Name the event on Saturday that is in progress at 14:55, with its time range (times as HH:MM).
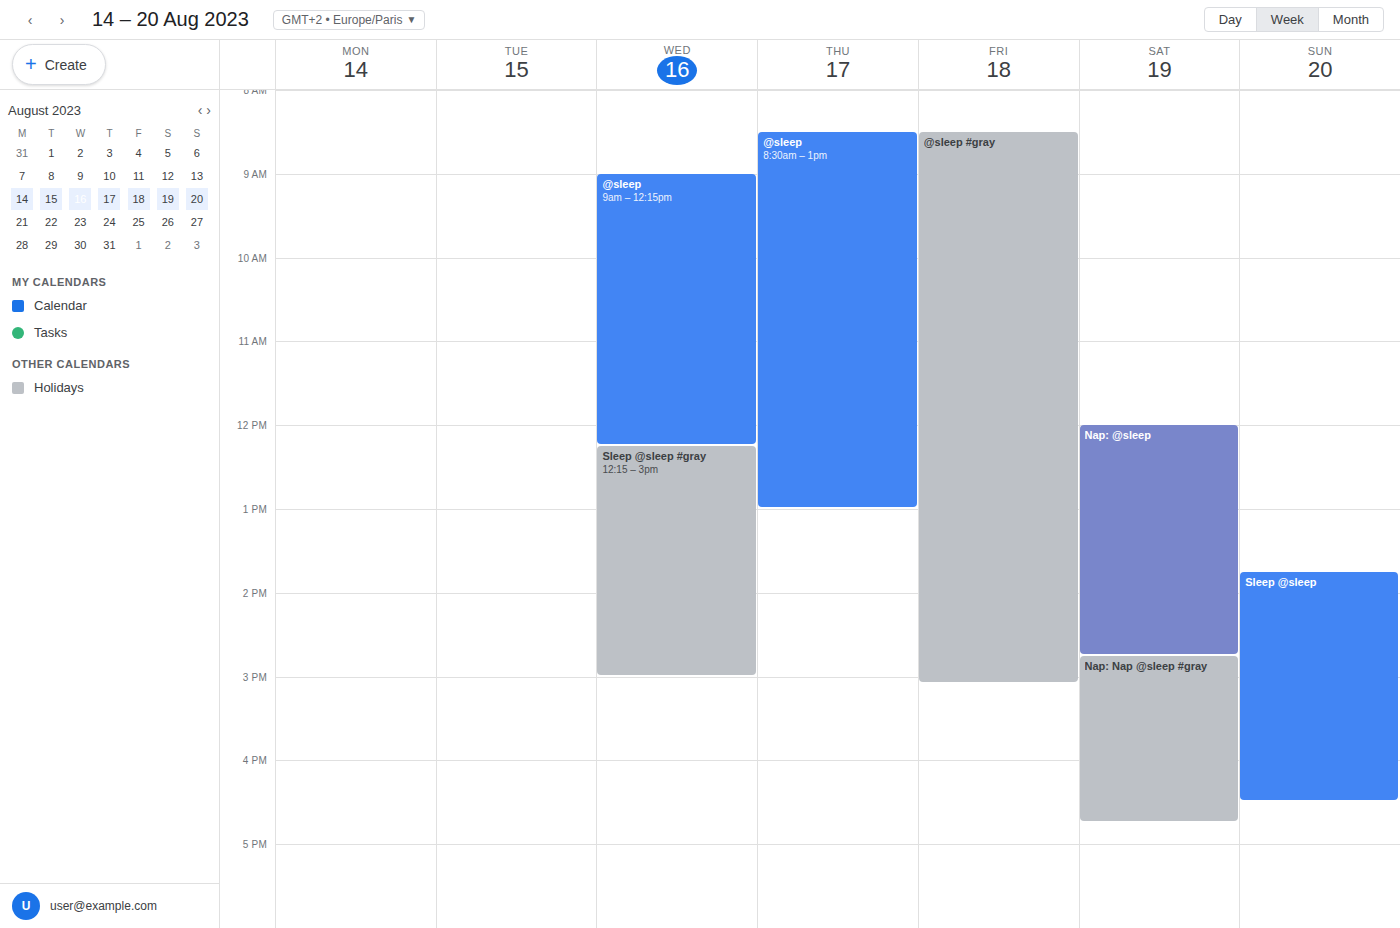
"Nap: Nap @sleep #gray", 14:45 to 16:45